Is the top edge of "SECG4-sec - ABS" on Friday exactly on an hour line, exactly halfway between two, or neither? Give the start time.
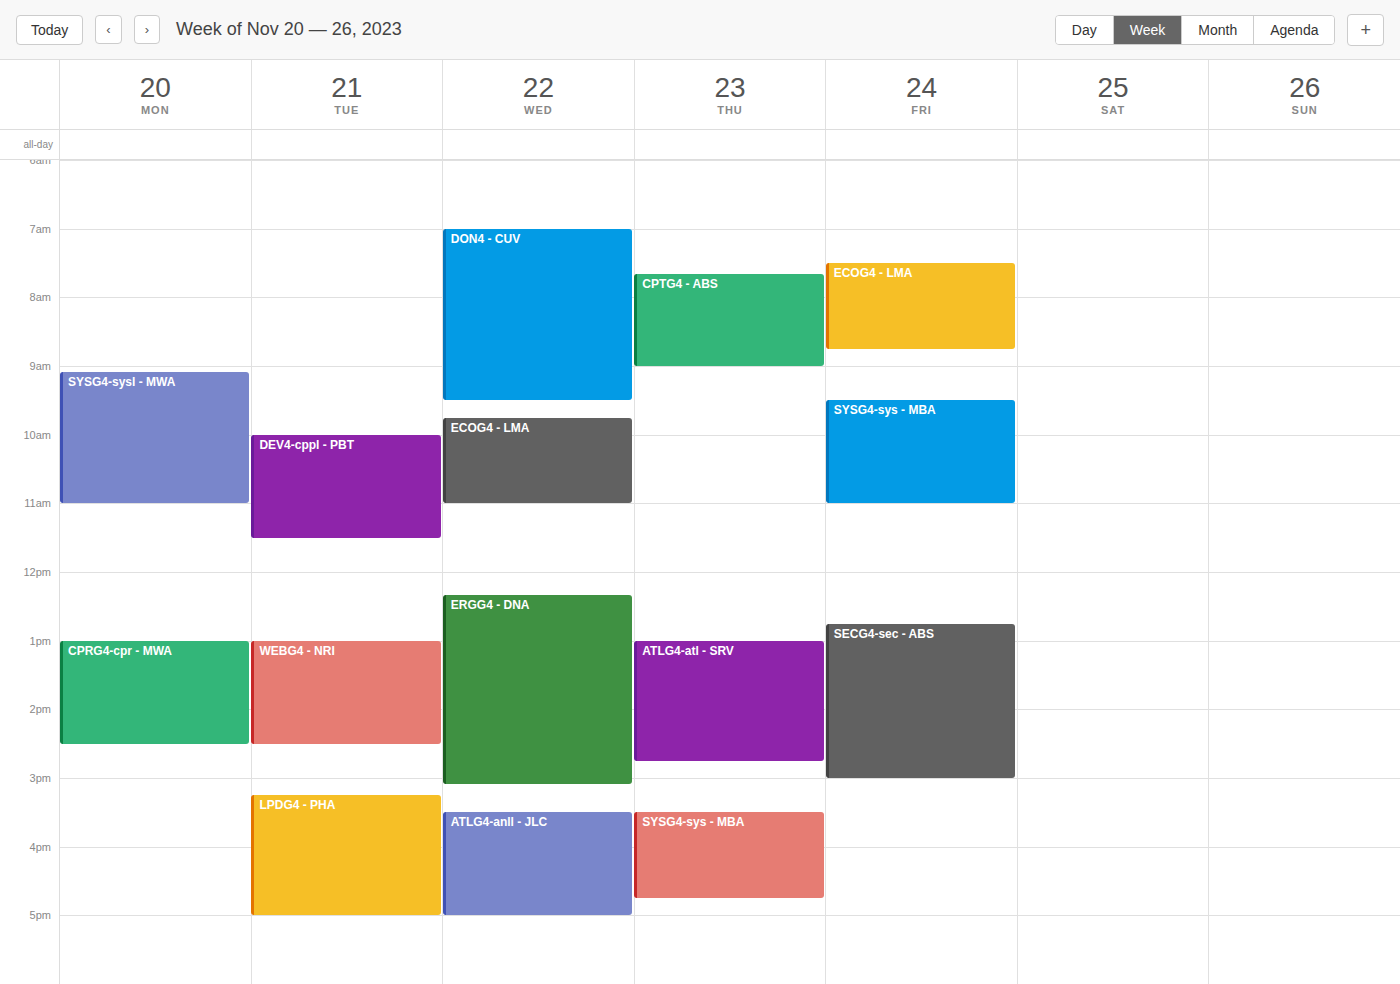
12:45 PM -- neither: three quarters of the way from the 12 PM line to the 1 PM line.